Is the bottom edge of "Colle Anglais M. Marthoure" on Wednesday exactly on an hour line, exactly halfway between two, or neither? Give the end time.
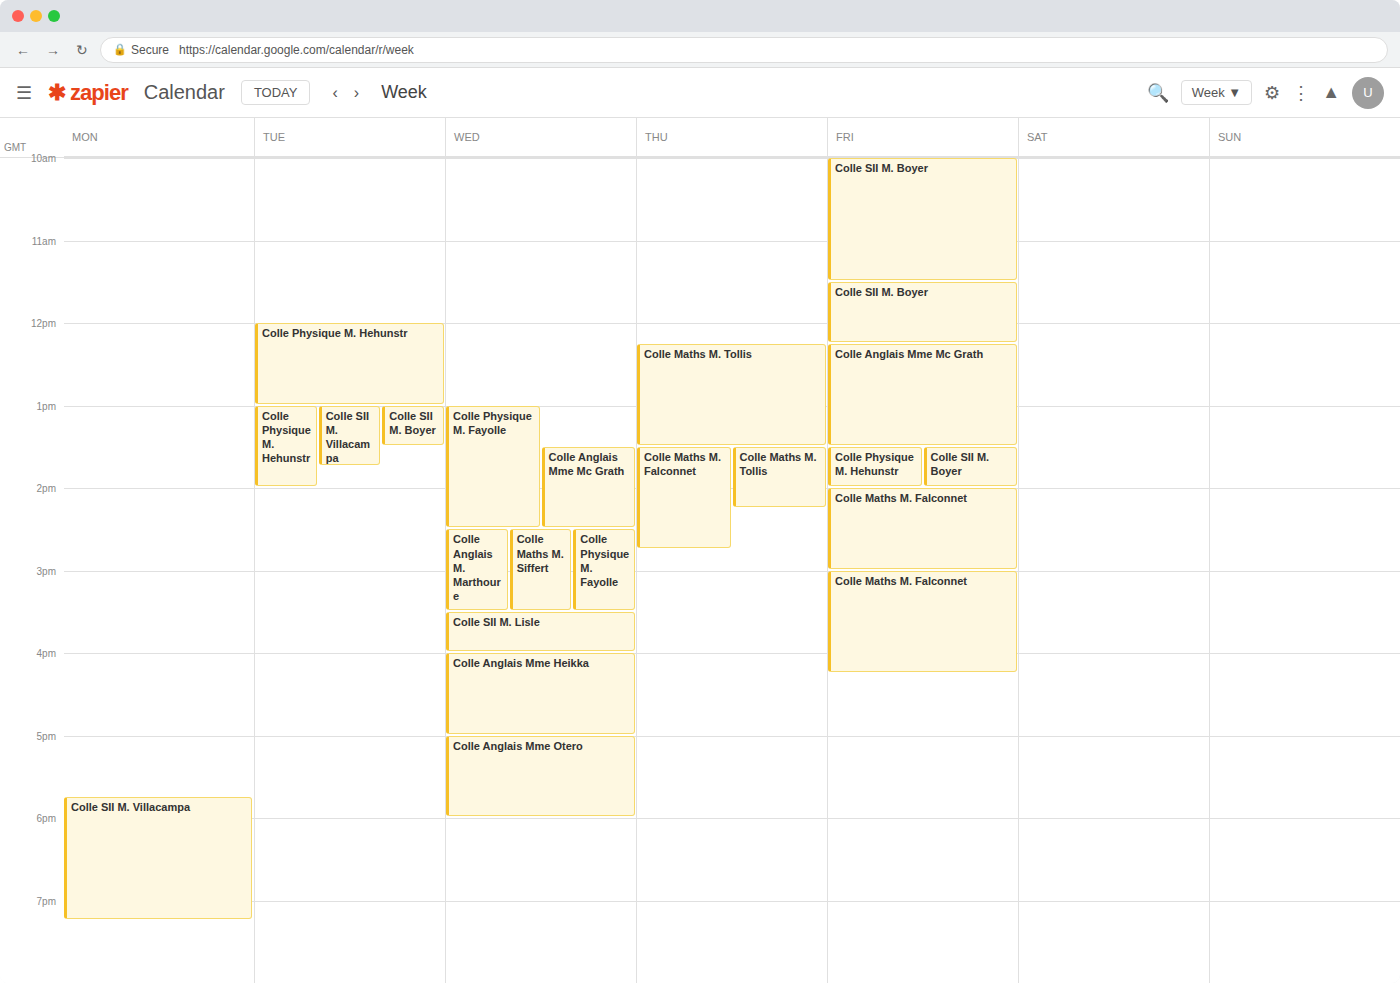
3:30 PM -- halfway between the 3 PM and 4 PM lines.